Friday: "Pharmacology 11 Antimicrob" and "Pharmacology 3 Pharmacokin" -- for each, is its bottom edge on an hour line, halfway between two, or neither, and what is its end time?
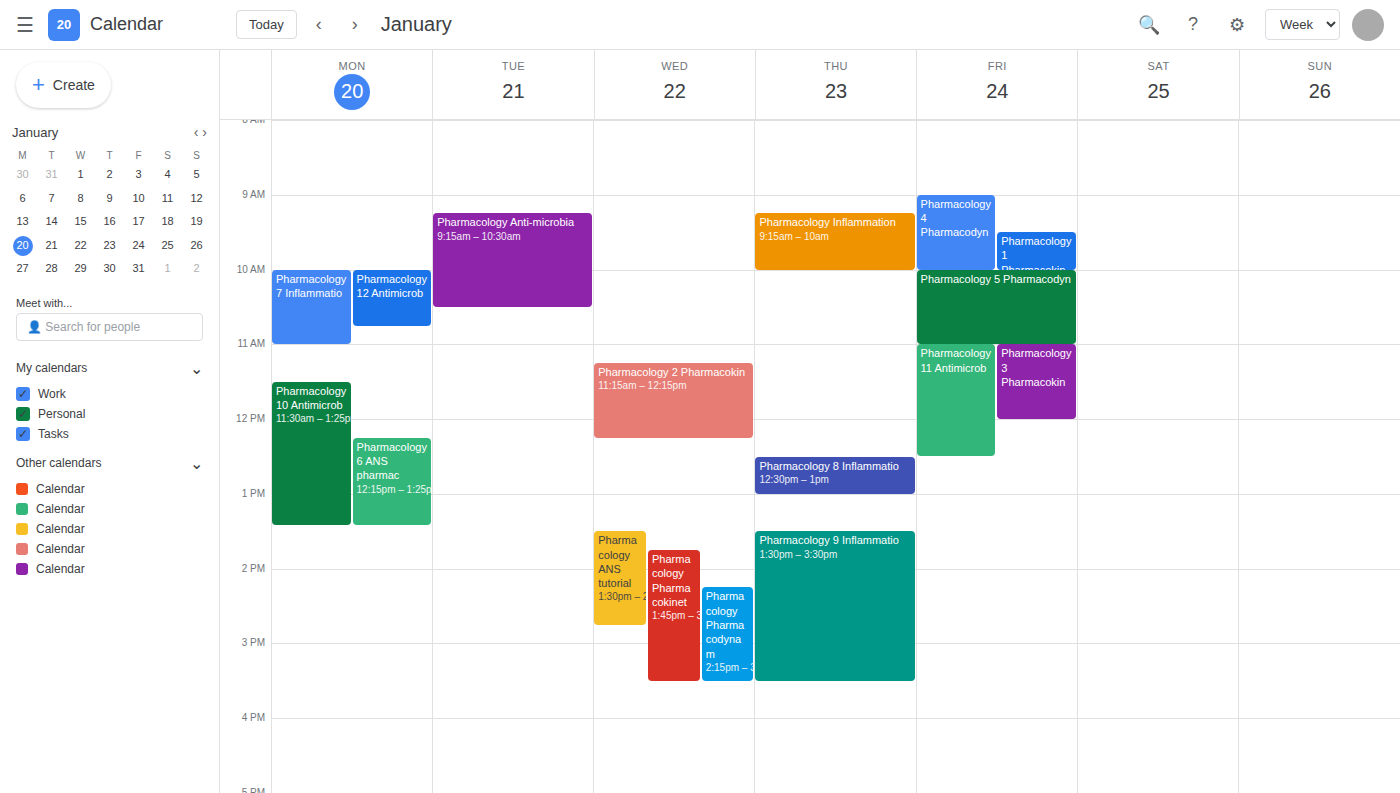
"Pharmacology 11 Antimicrob": 12:30, halfway between the 12:00 and 13:00 lines. "Pharmacology 3 Pharmacokin": 12:00, exactly on the 12:00 line.